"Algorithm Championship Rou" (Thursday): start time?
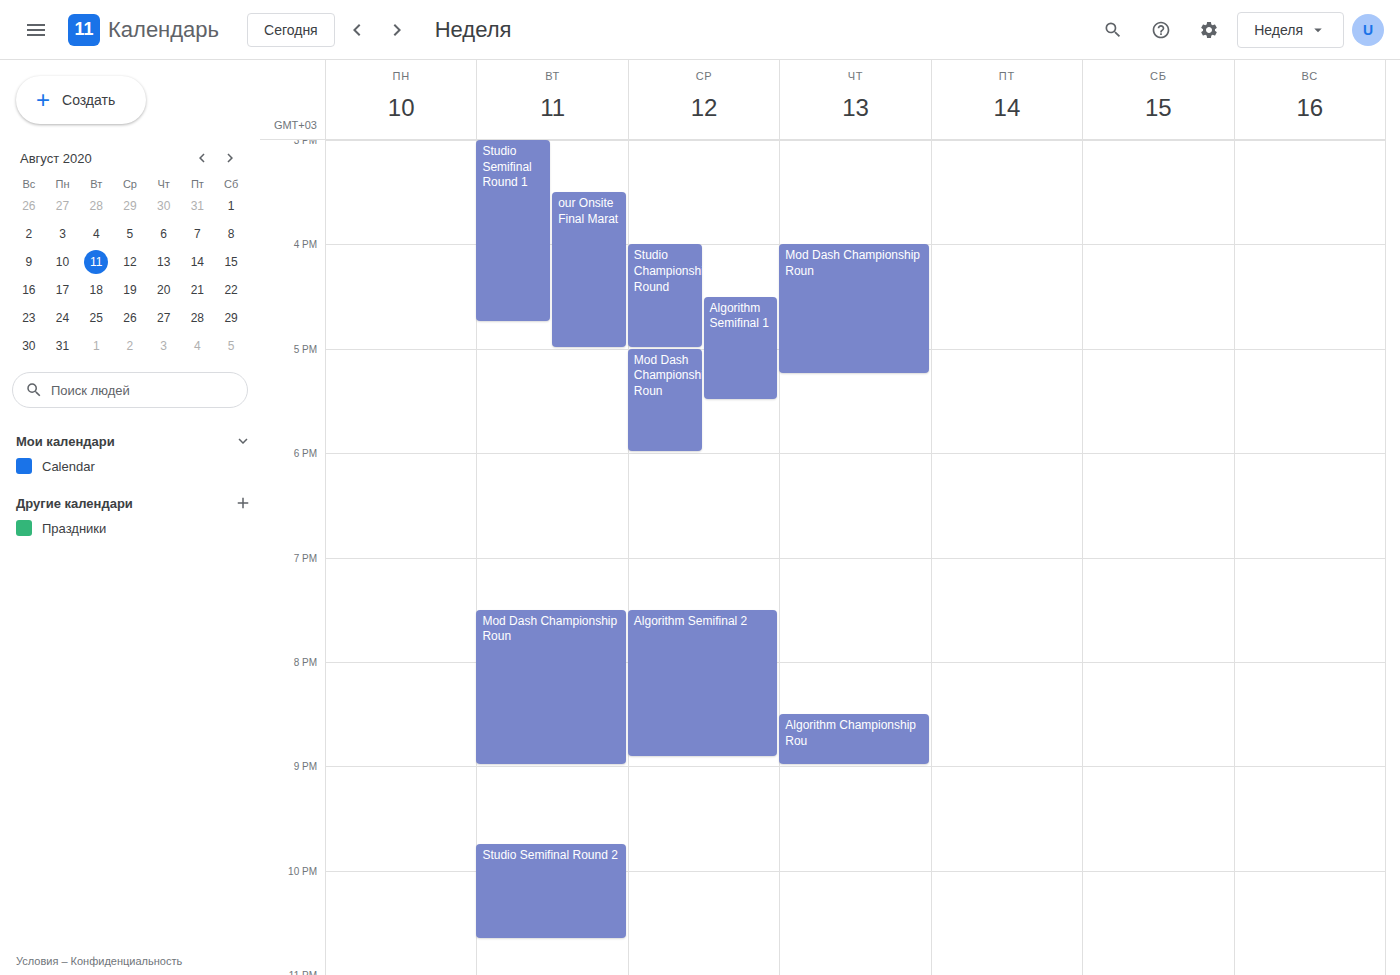
8:30 PM